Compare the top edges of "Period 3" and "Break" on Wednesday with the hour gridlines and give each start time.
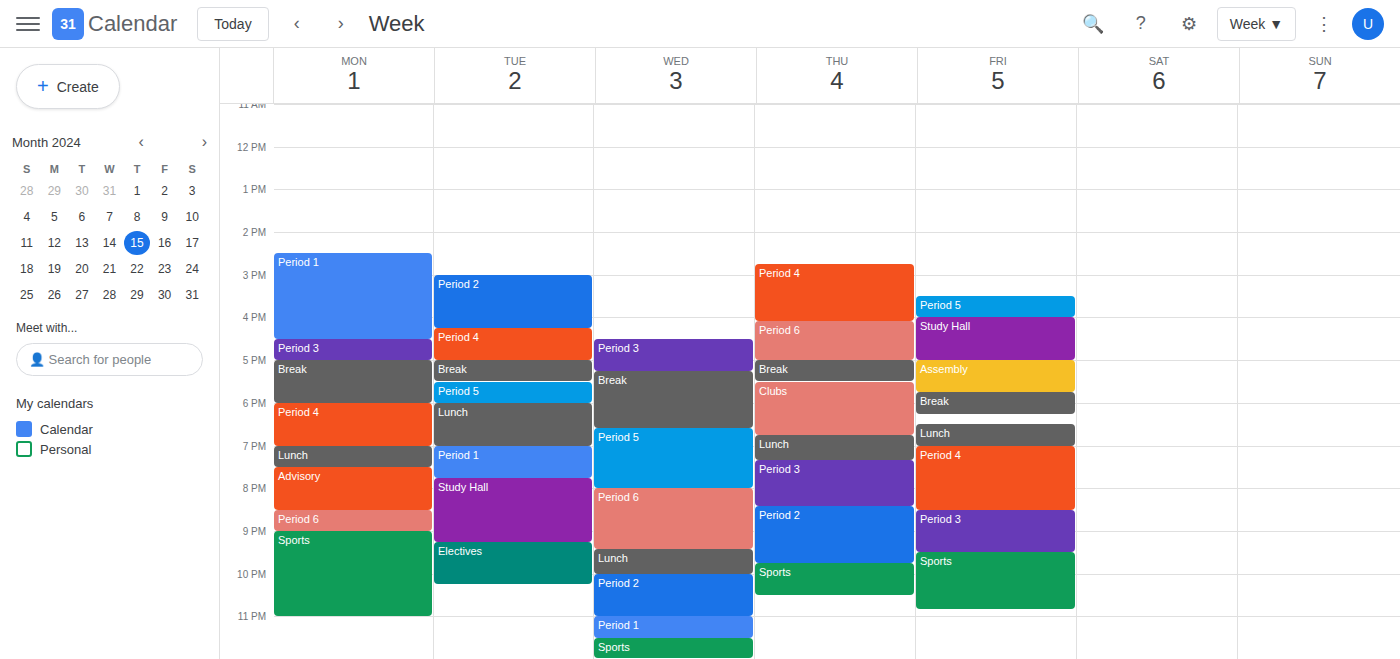
"Period 3": 16:30, halfway between the 16:00 and 17:00 lines. "Break": 17:15, neither: a quarter of the way from the 17:00 line to the 18:00 line.